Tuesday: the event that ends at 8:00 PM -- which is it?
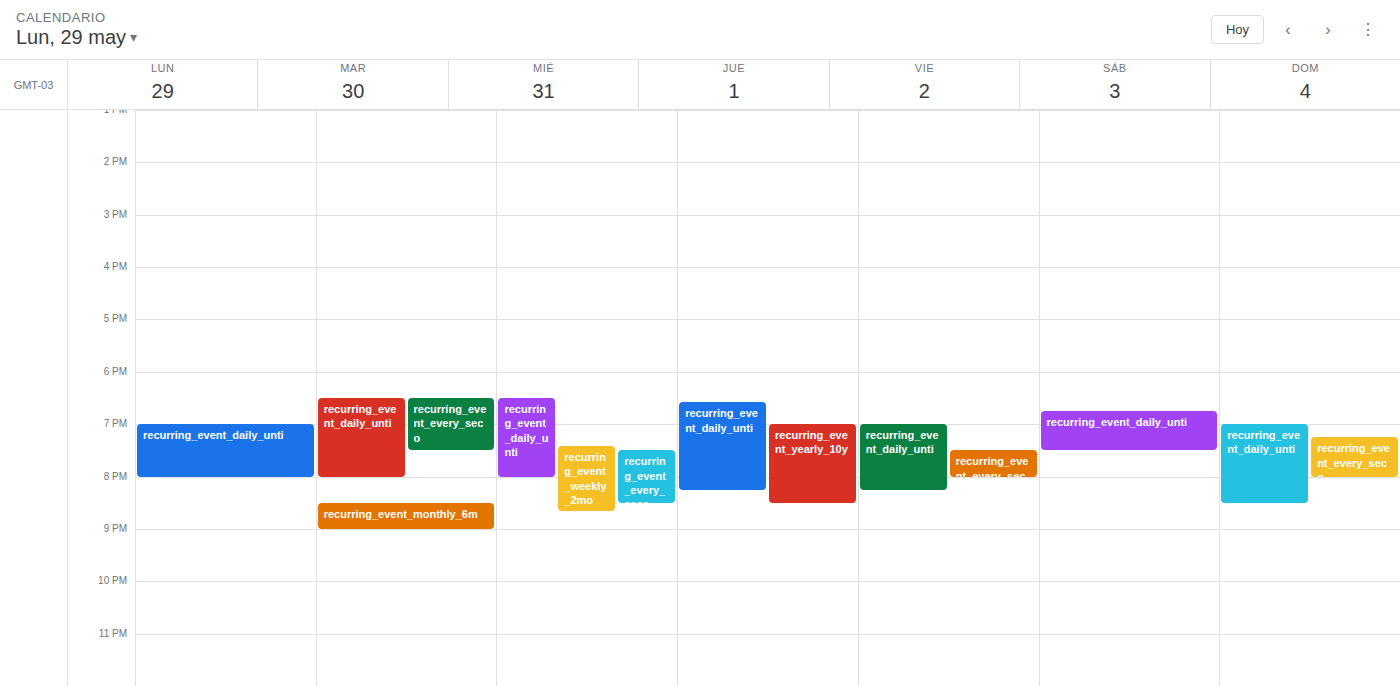
"recurring_event_daily_unti"